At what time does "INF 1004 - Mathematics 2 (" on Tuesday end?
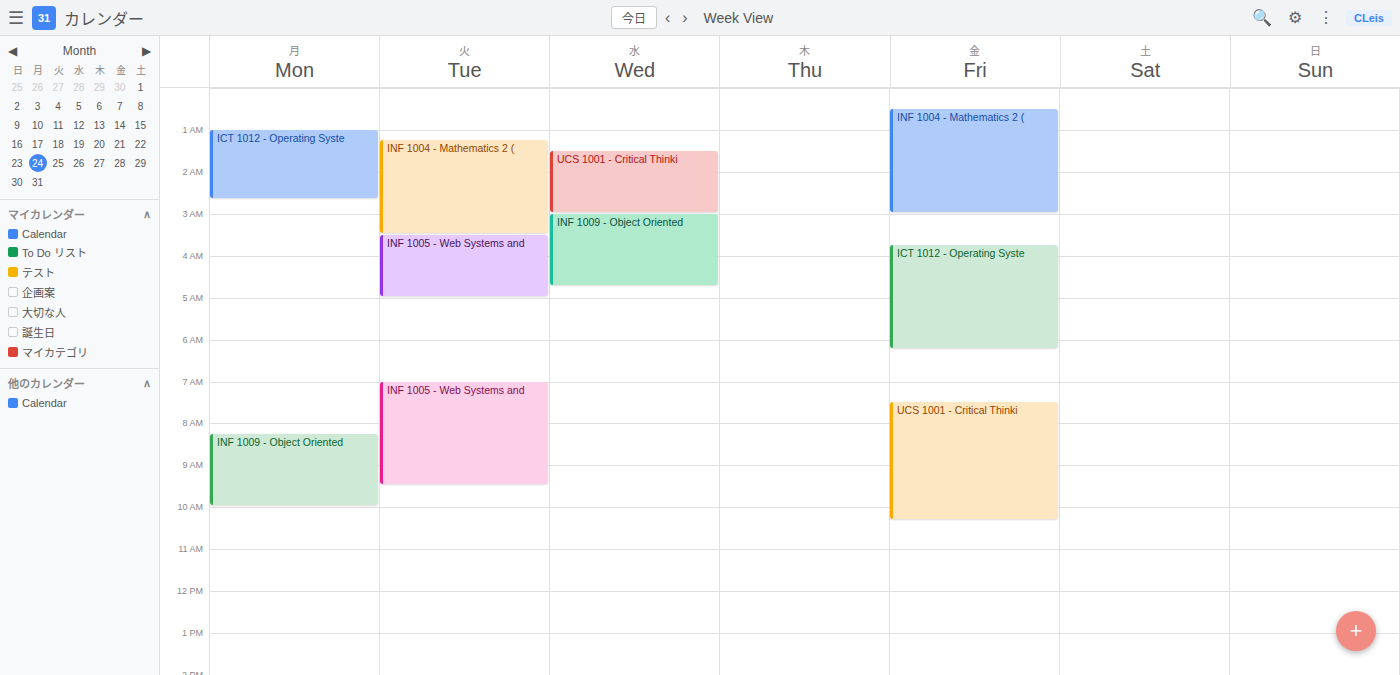
3:30 AM